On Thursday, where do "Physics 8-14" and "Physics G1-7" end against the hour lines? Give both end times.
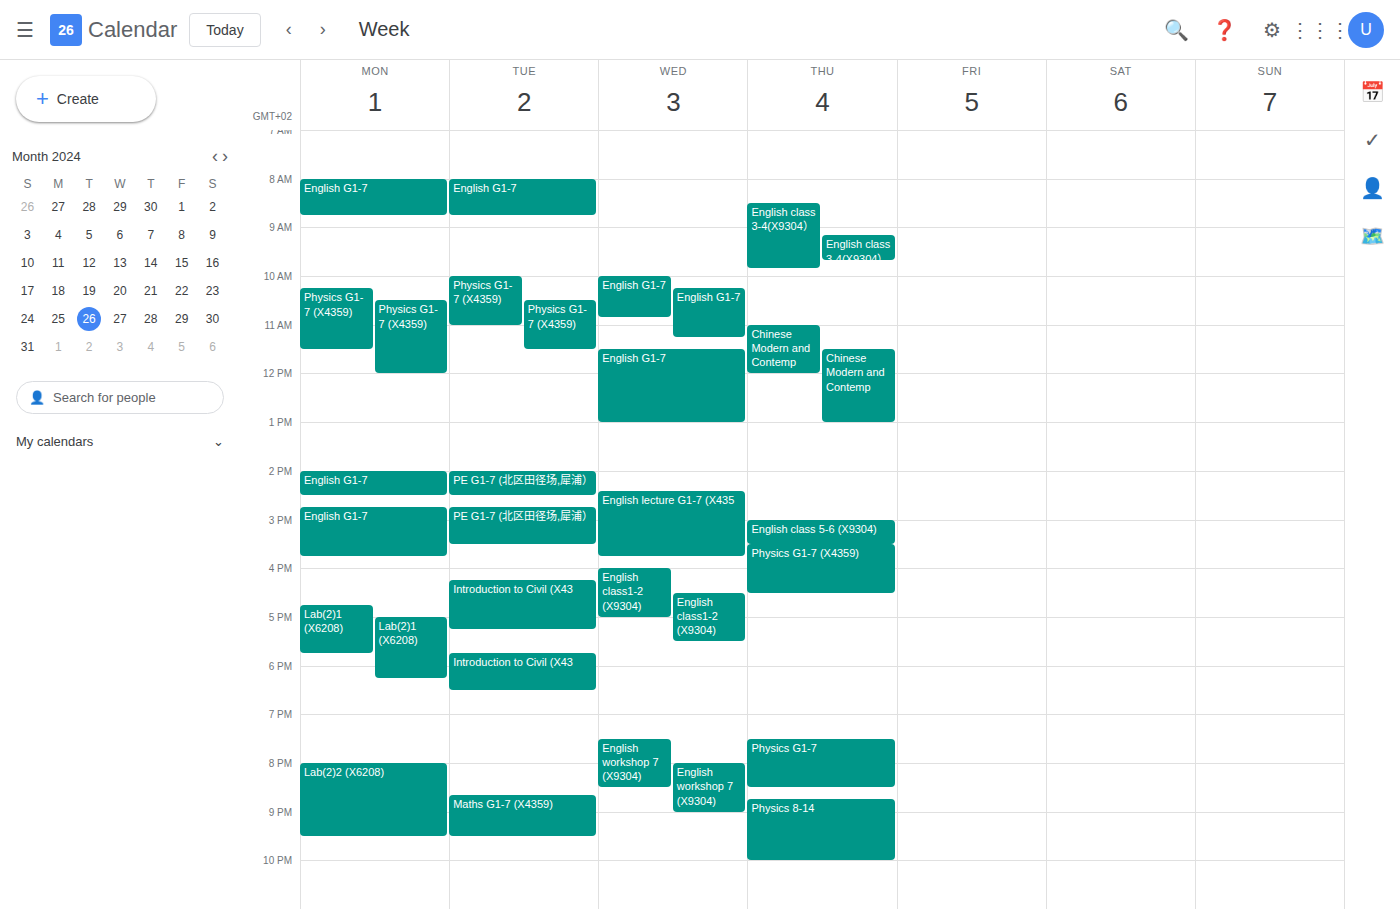
"Physics 8-14": 10:00 PM, exactly on the 10 PM line. "Physics G1-7": 8:30 PM, halfway between the 8 PM and 9 PM lines.